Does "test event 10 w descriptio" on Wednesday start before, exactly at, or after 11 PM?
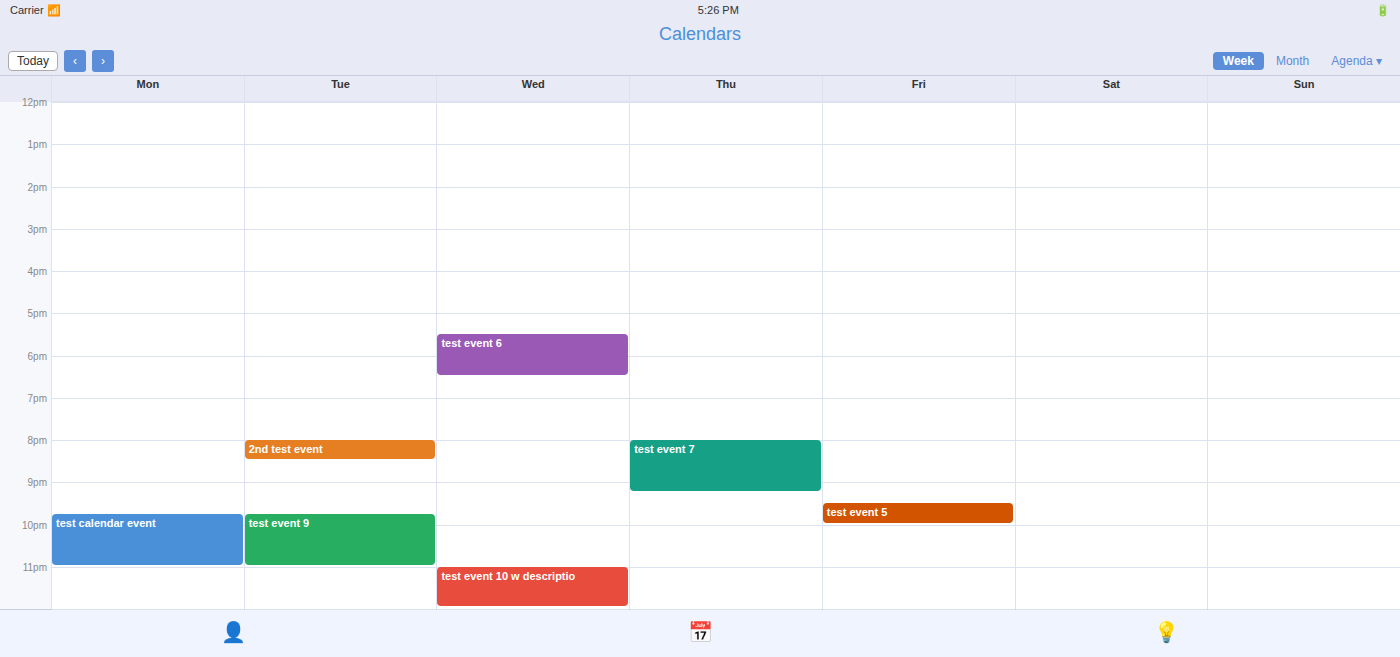
11:00 PM -- exactly at 11 PM, on the 11 PM line.